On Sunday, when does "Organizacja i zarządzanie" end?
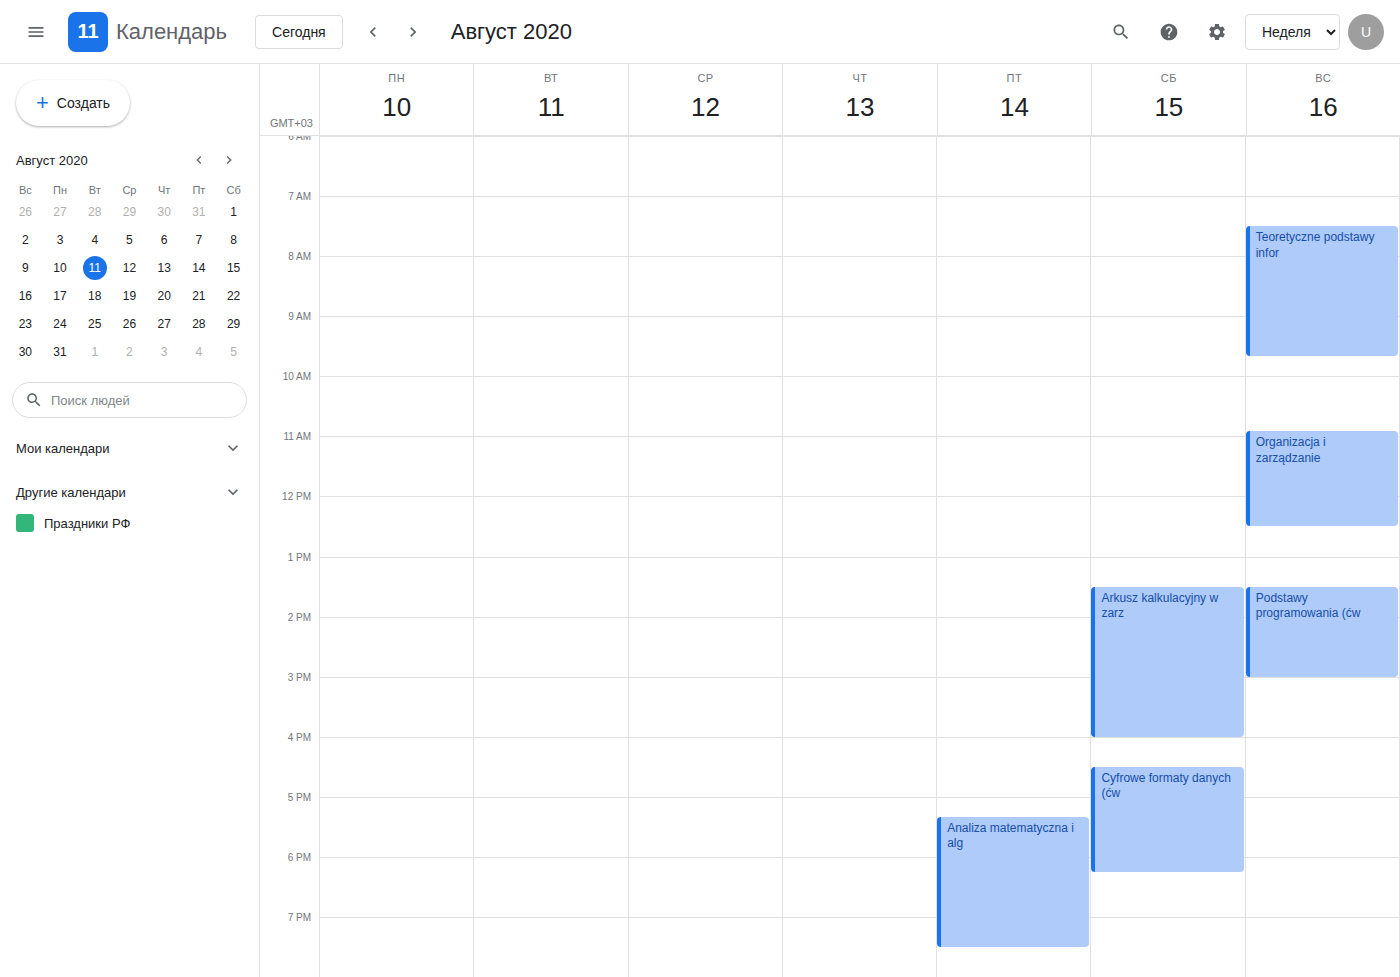
12:30